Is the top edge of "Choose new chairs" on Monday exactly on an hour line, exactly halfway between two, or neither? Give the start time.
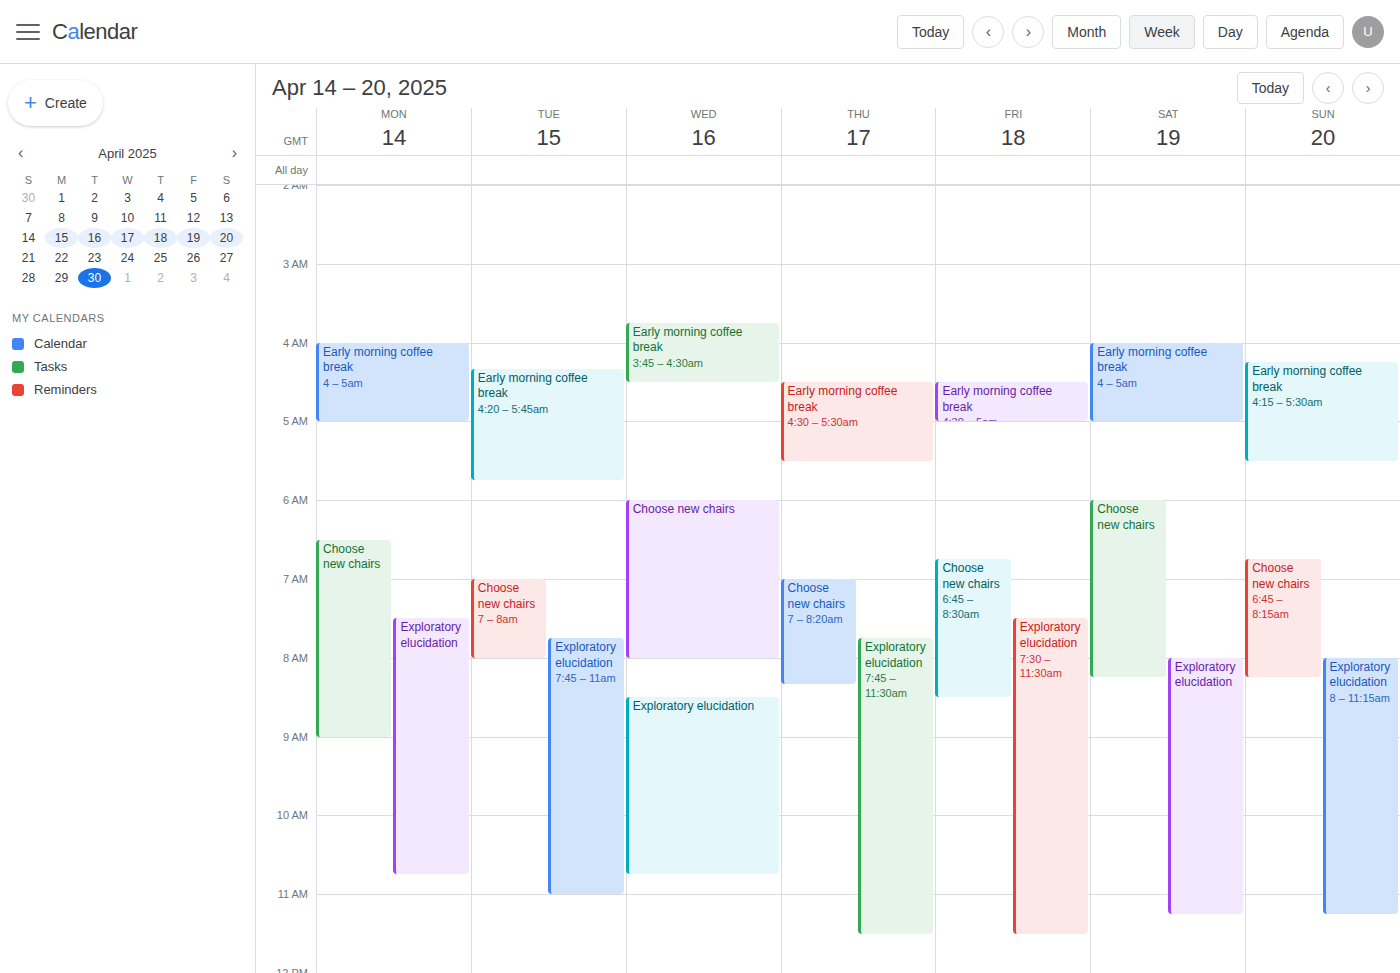
6:30 AM -- halfway between the 6 AM and 7 AM lines.